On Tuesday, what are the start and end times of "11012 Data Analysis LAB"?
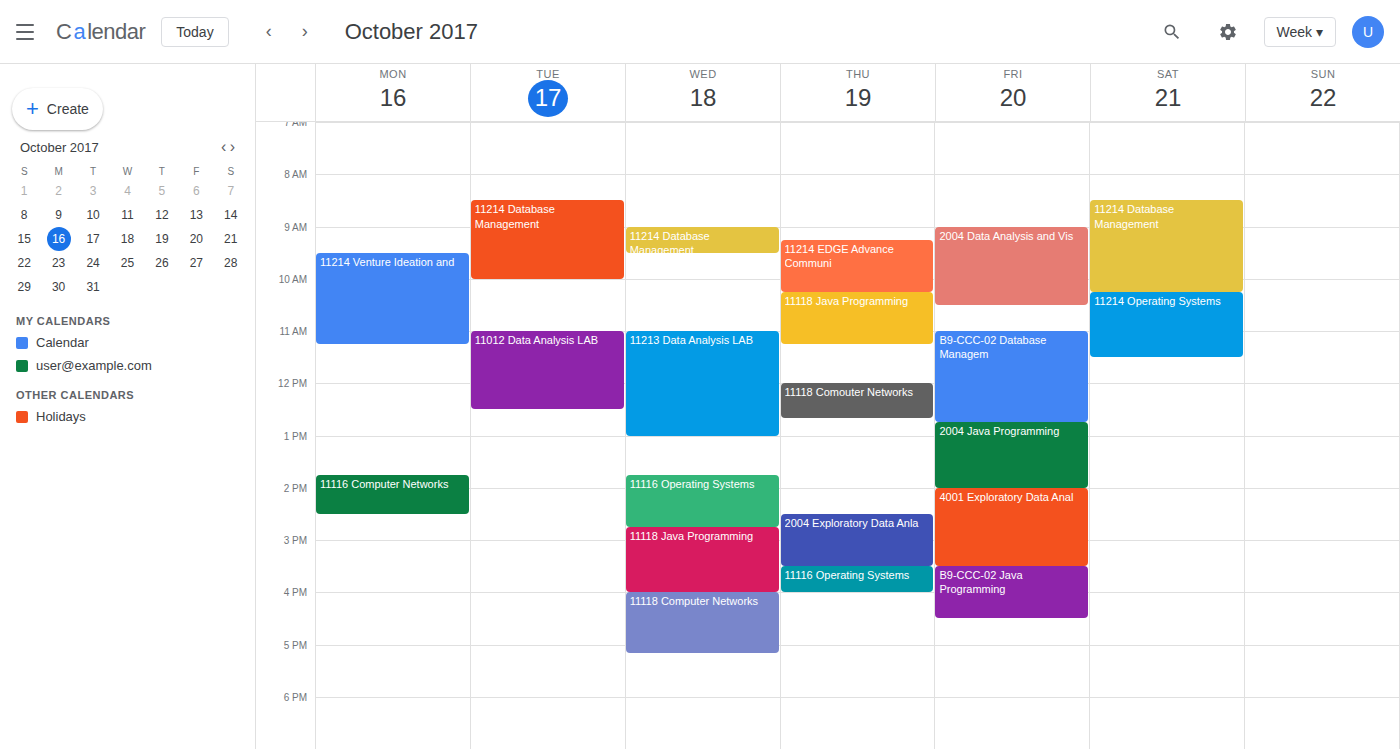
11:00 AM to 12:30 PM